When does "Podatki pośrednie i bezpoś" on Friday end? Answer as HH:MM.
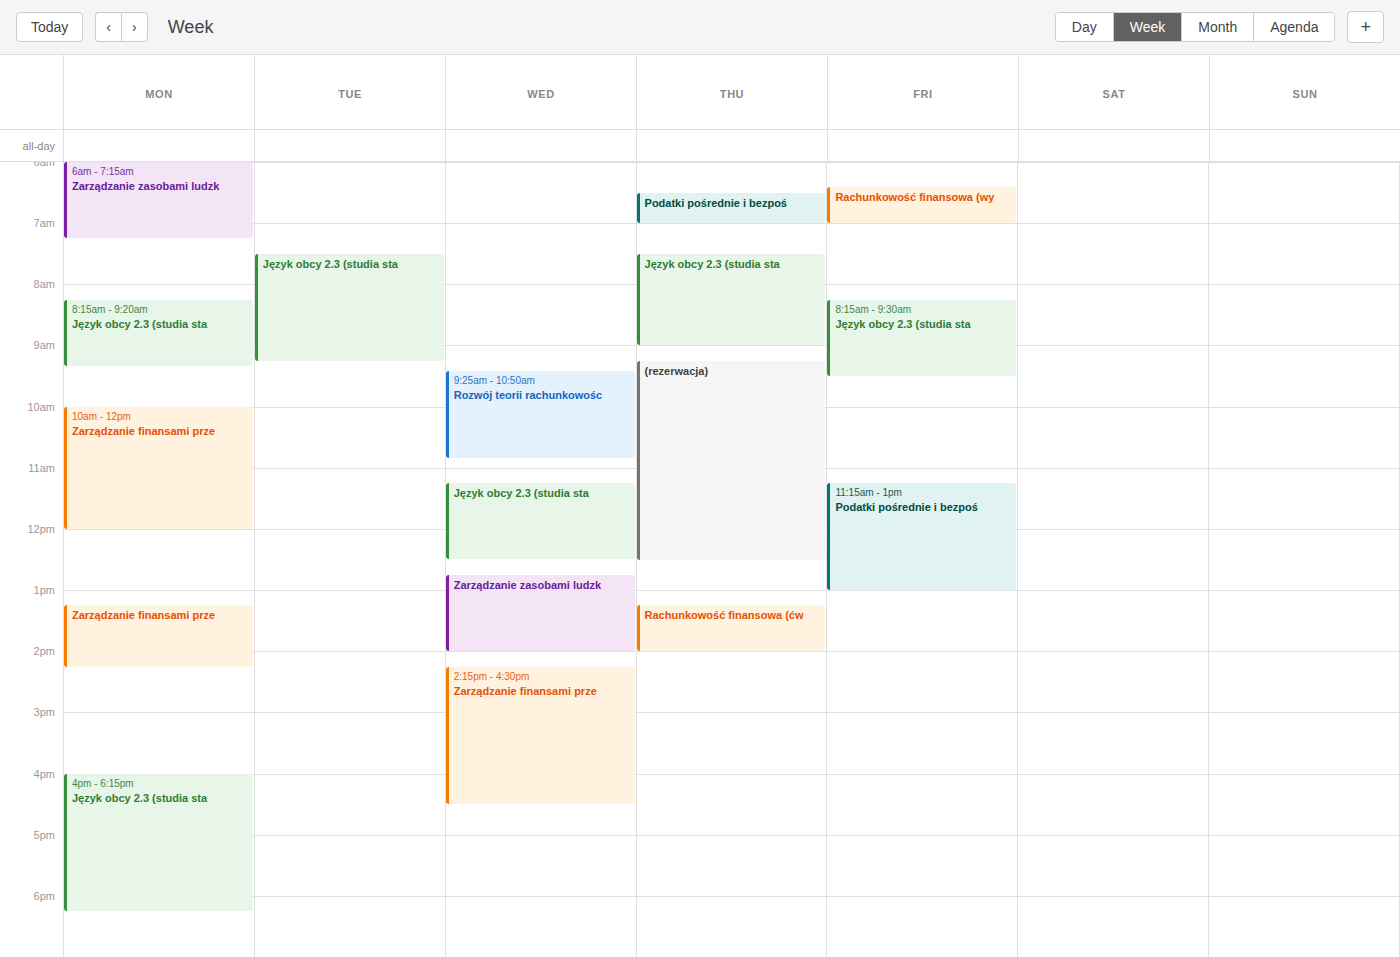
13:00